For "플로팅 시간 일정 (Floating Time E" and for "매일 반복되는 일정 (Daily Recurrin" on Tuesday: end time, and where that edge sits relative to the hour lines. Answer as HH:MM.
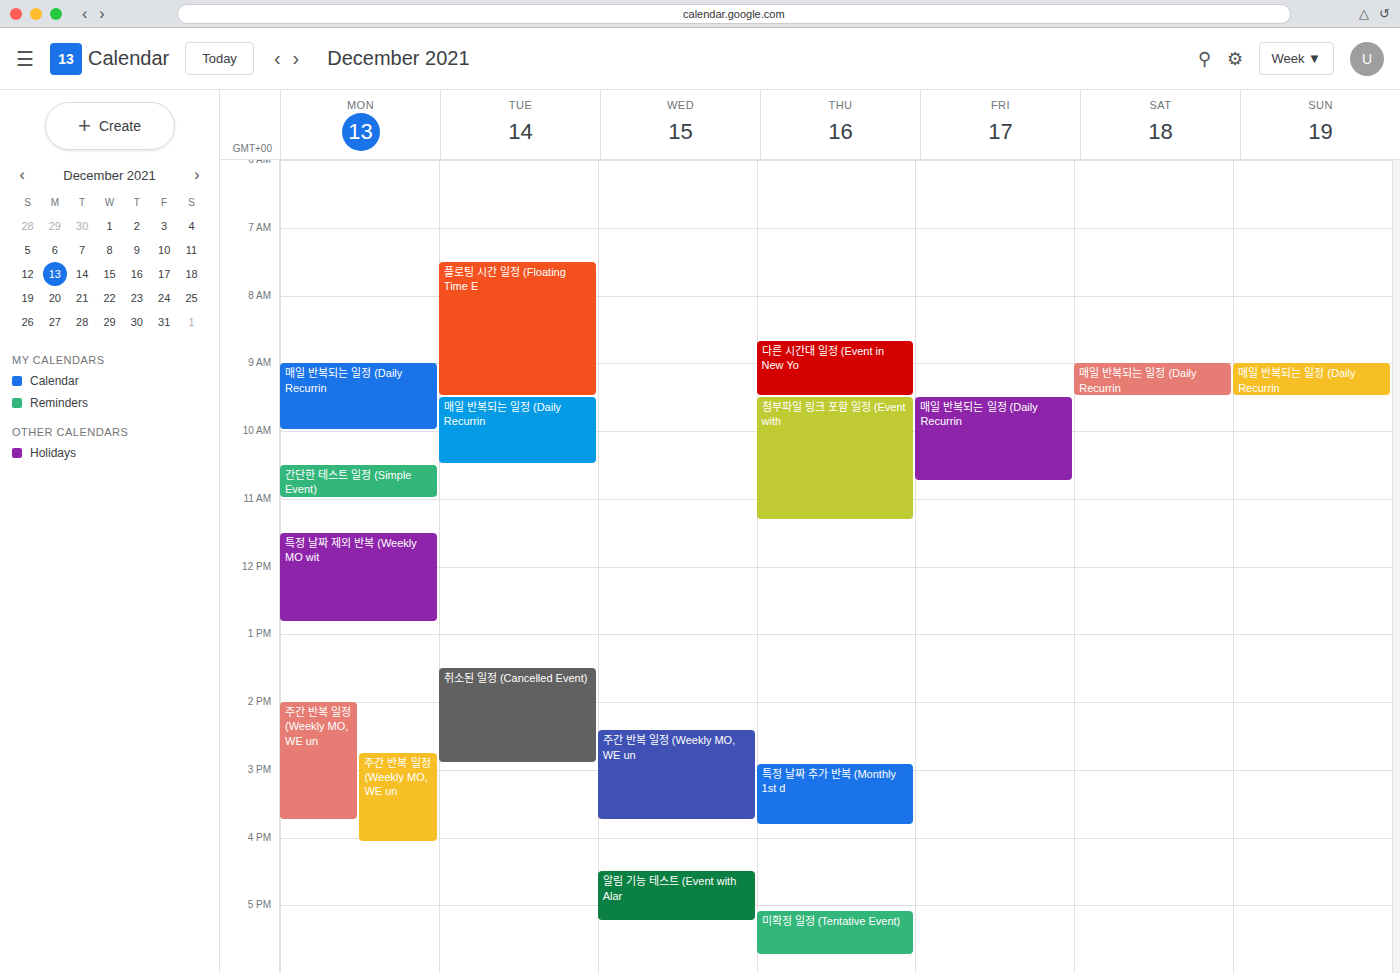
"플로팅 시간 일정 (Floating Time E": 09:30, halfway between the 09:00 and 10:00 lines. "매일 반복되는 일정 (Daily Recurrin": 10:30, halfway between the 10:00 and 11:00 lines.